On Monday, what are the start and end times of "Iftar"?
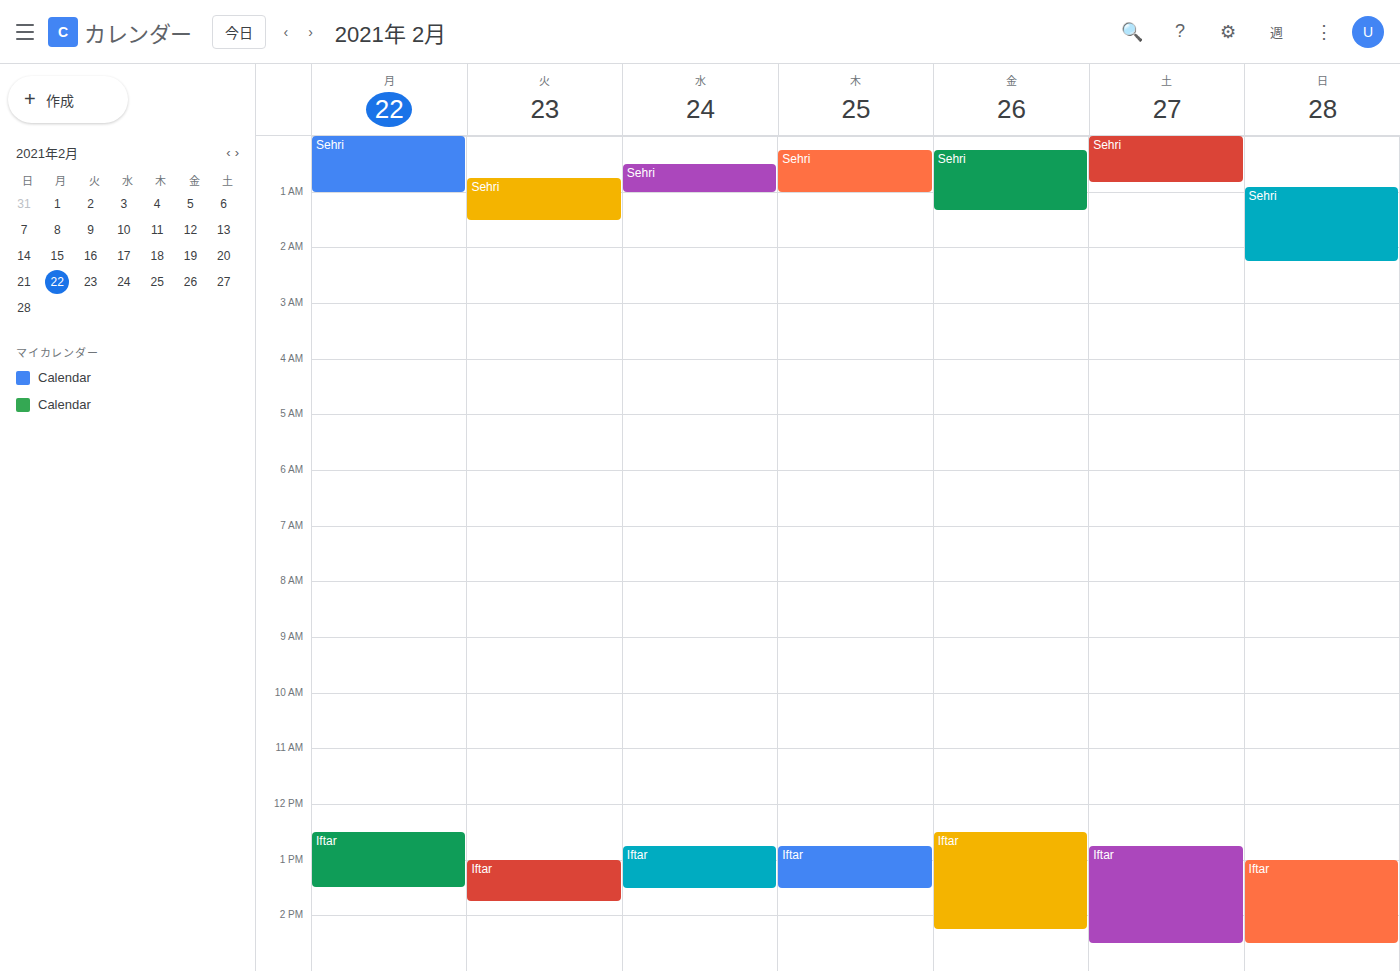
12:30 PM to 1:30 PM